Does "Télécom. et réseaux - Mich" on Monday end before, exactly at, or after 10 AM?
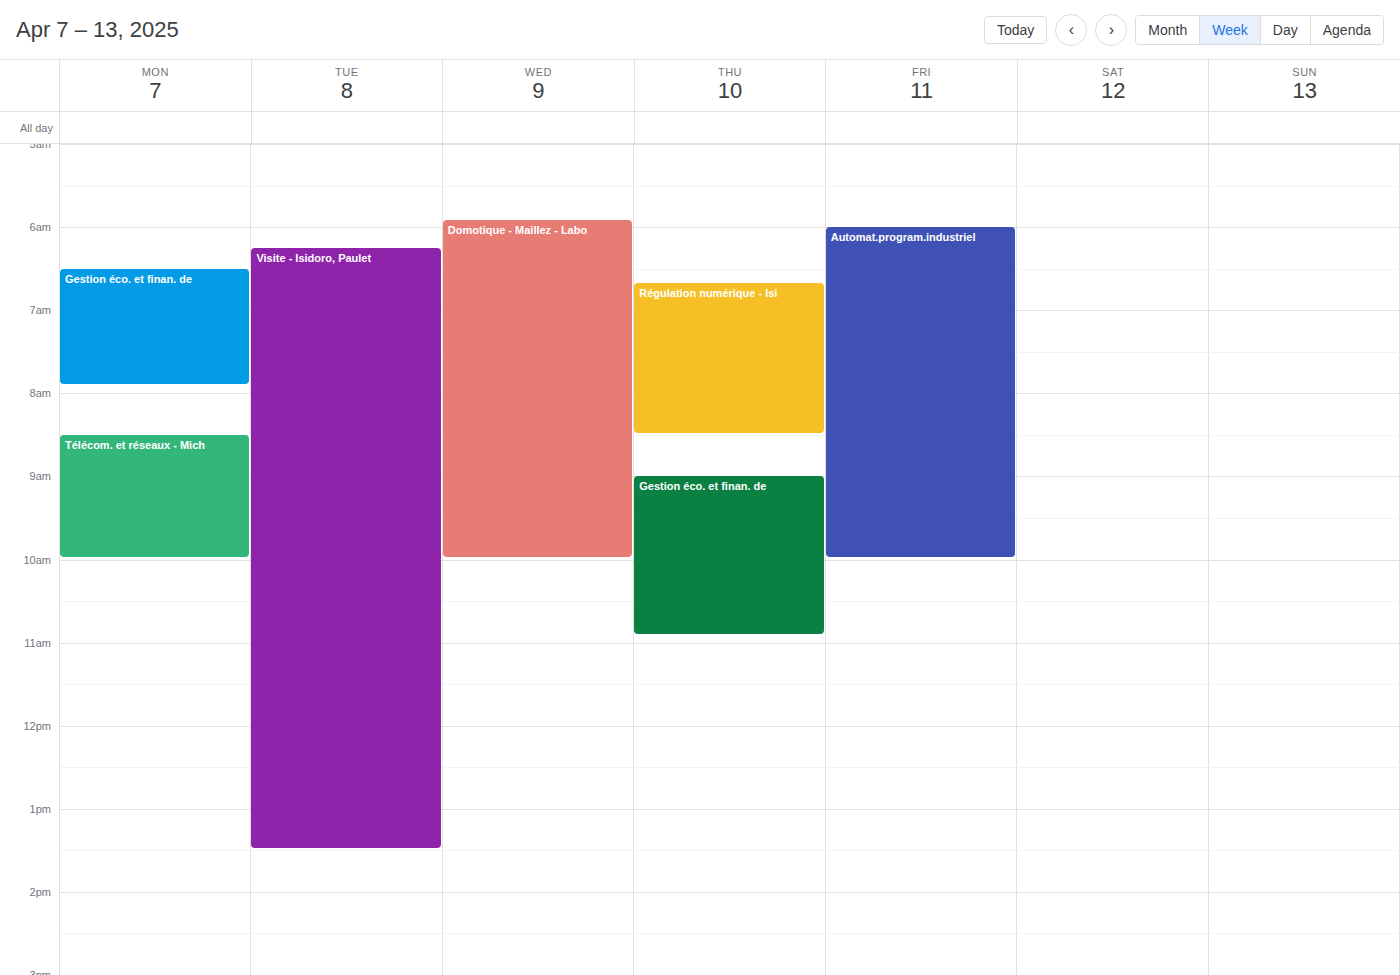
10:00 AM -- exactly at 10 AM, on the 10 AM line.